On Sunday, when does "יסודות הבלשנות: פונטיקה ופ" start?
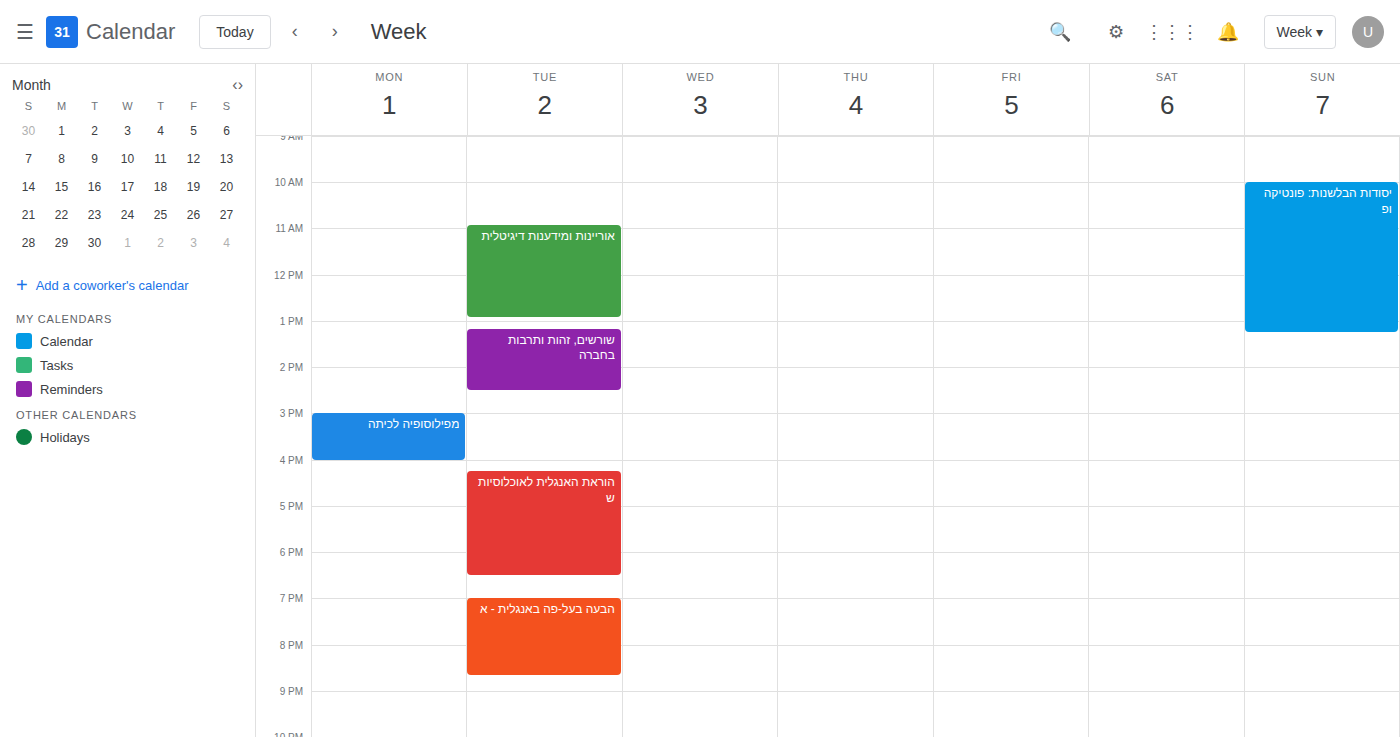
10:00 AM